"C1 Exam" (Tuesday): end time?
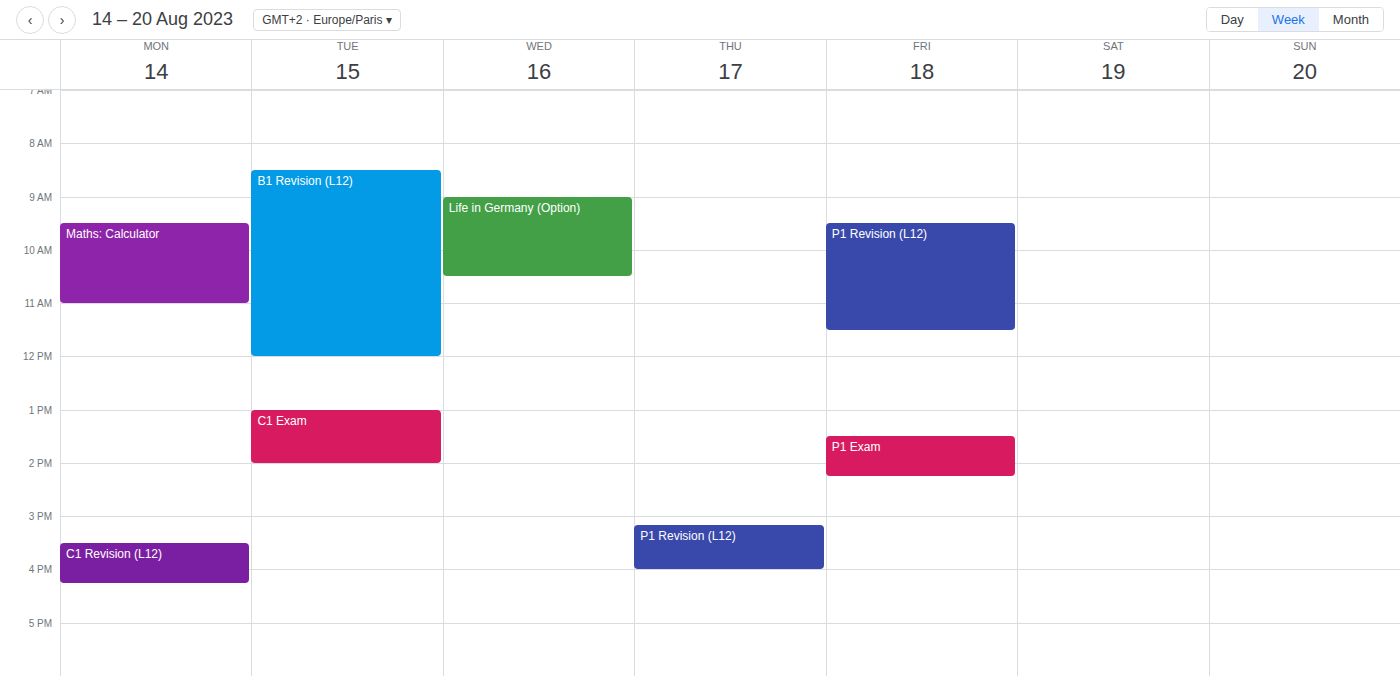
2:00 PM